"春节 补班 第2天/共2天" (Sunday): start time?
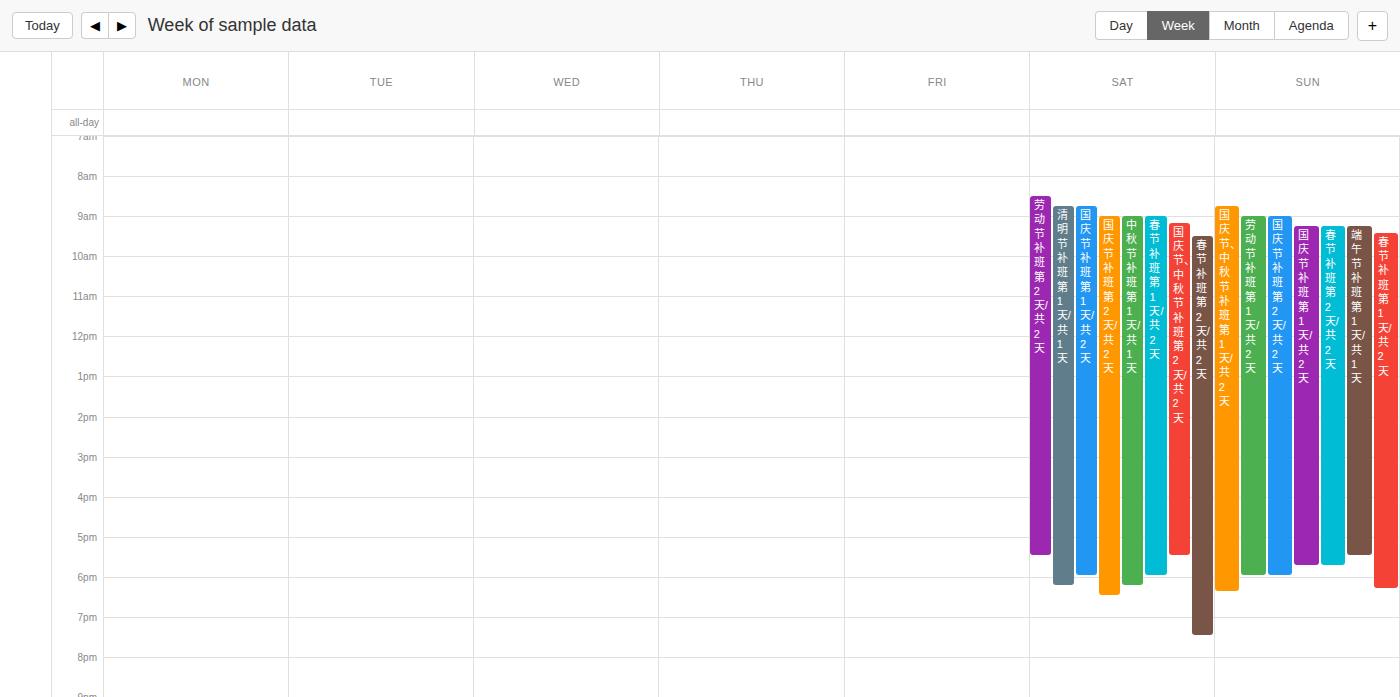
9:15 AM